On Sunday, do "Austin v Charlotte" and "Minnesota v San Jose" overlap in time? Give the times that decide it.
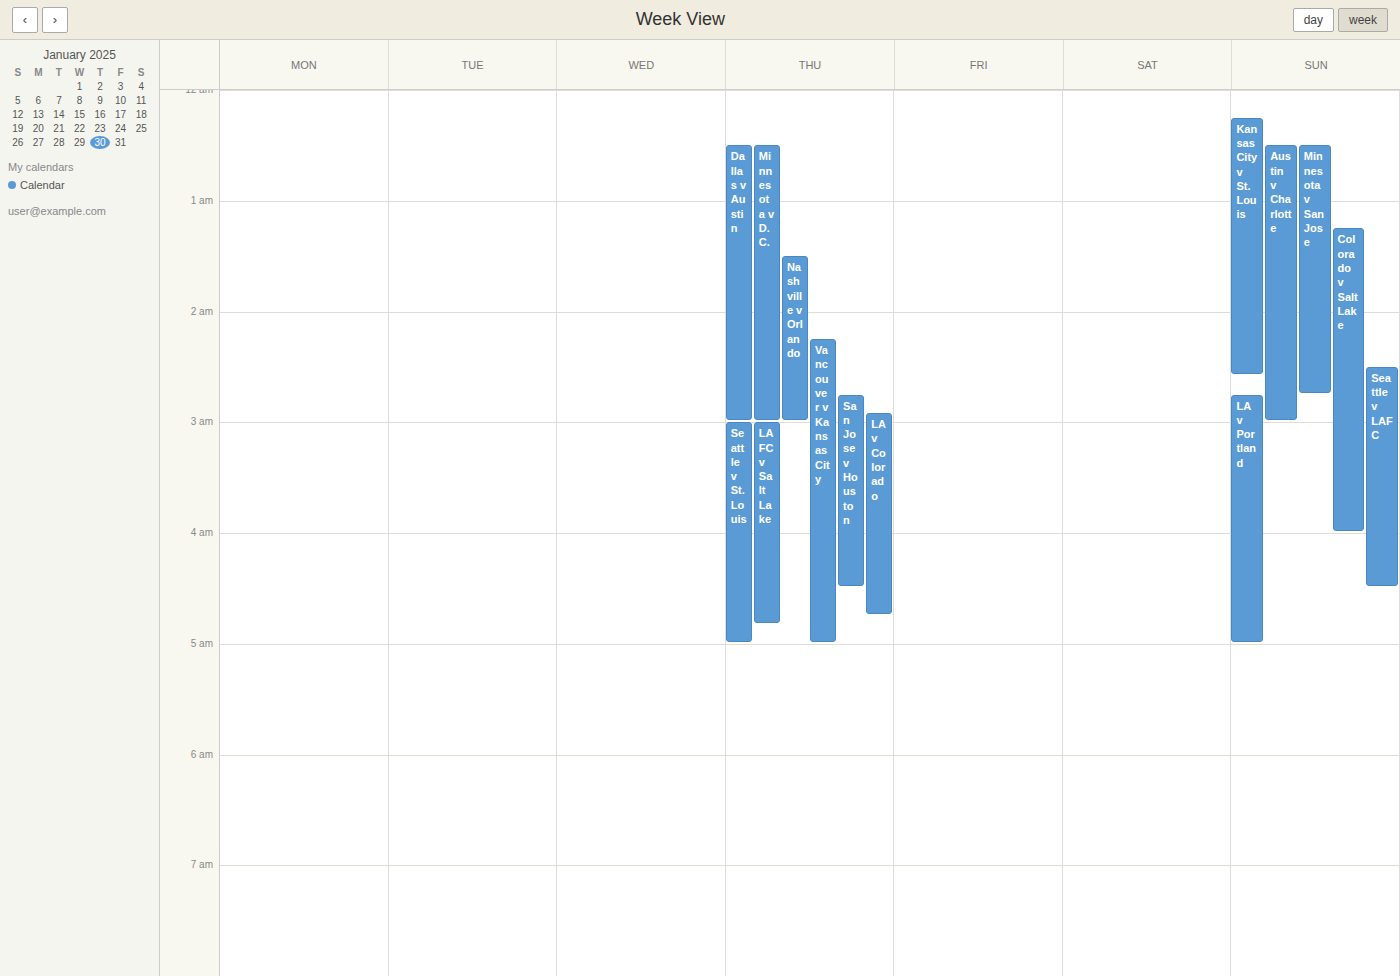
"Austin v Charlotte" starts at 12:30 AM, before "Minnesota v San Jose" ends at 2:45 AM -- they overlap.